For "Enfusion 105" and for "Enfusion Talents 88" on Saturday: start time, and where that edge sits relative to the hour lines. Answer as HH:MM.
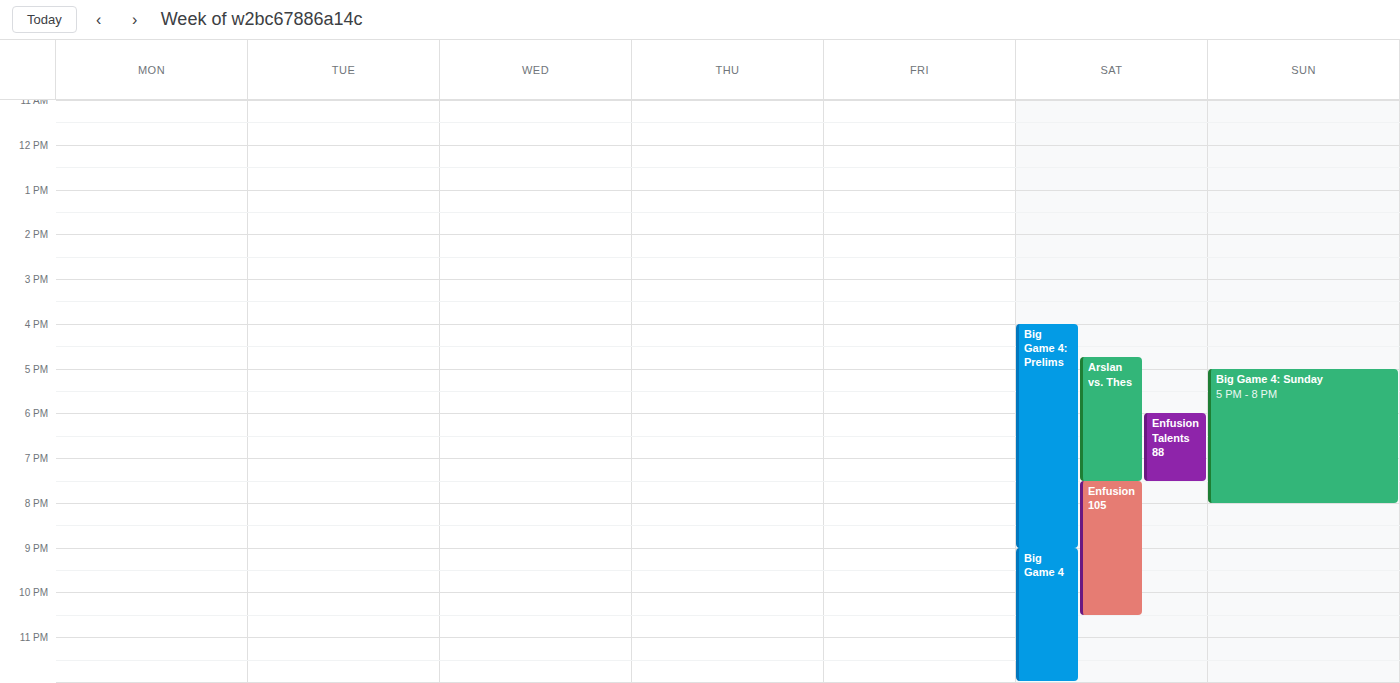
"Enfusion 105": 19:30, halfway between the 19:00 and 20:00 lines. "Enfusion Talents 88": 18:00, exactly on the 18:00 line.